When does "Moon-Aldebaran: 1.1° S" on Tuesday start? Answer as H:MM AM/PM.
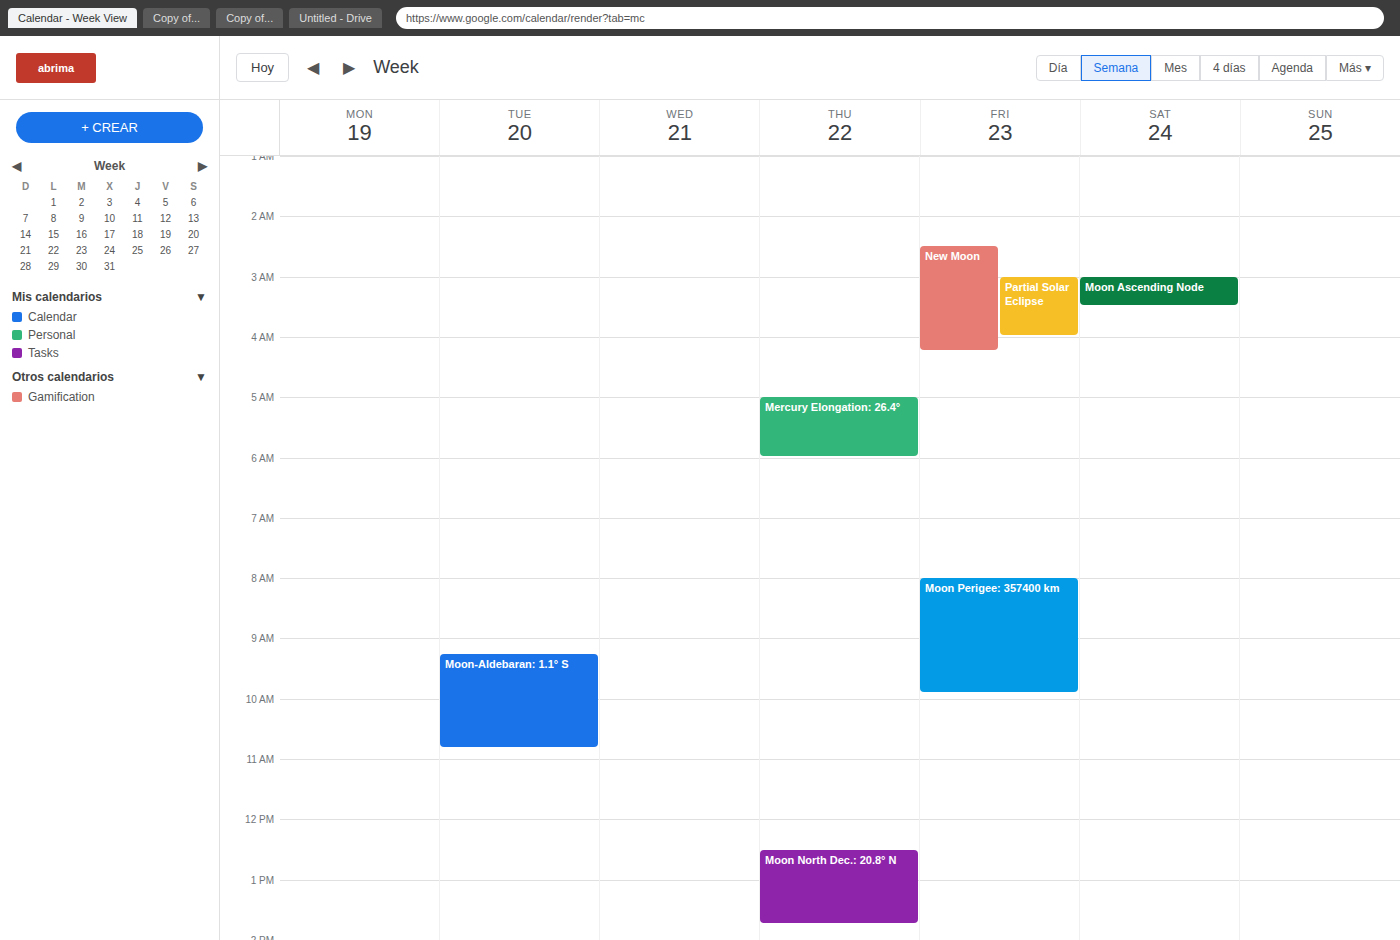
9:15 AM